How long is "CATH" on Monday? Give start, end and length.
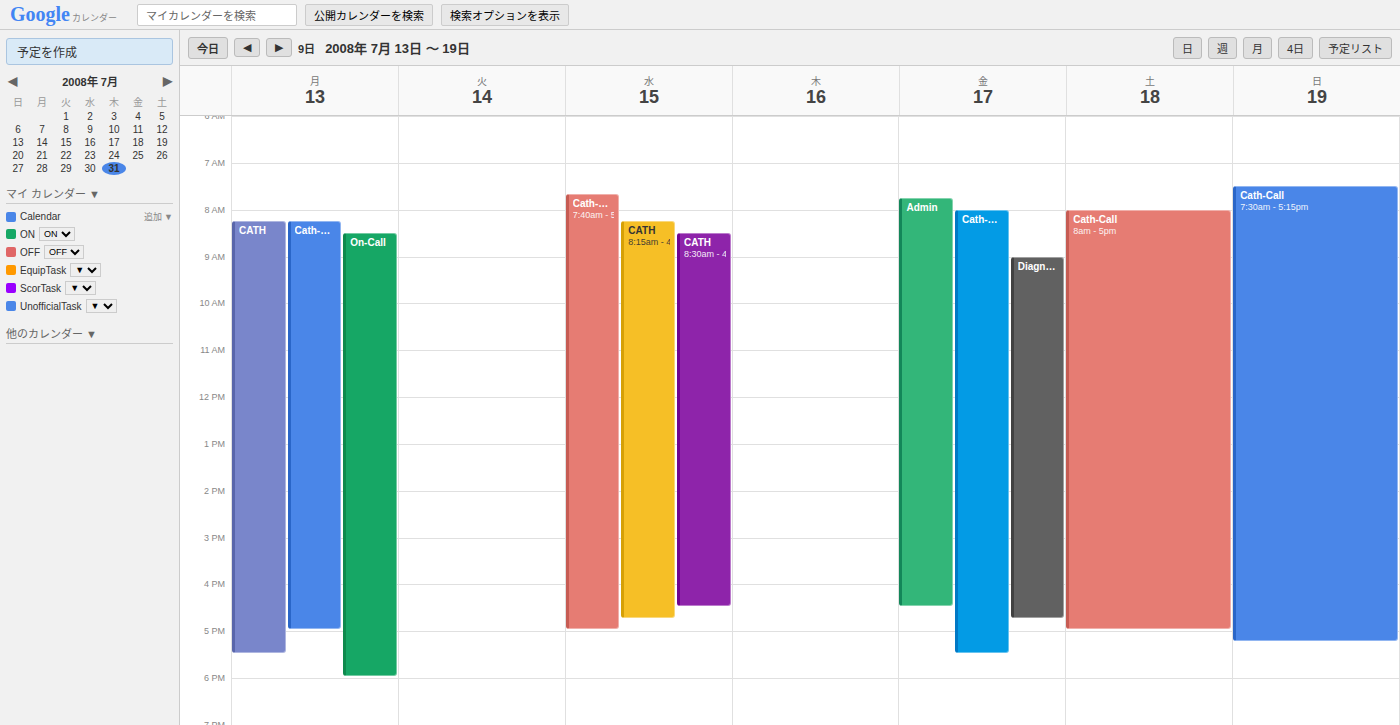
8:15 AM to 5:30 PM, 9 hours 15 minutes